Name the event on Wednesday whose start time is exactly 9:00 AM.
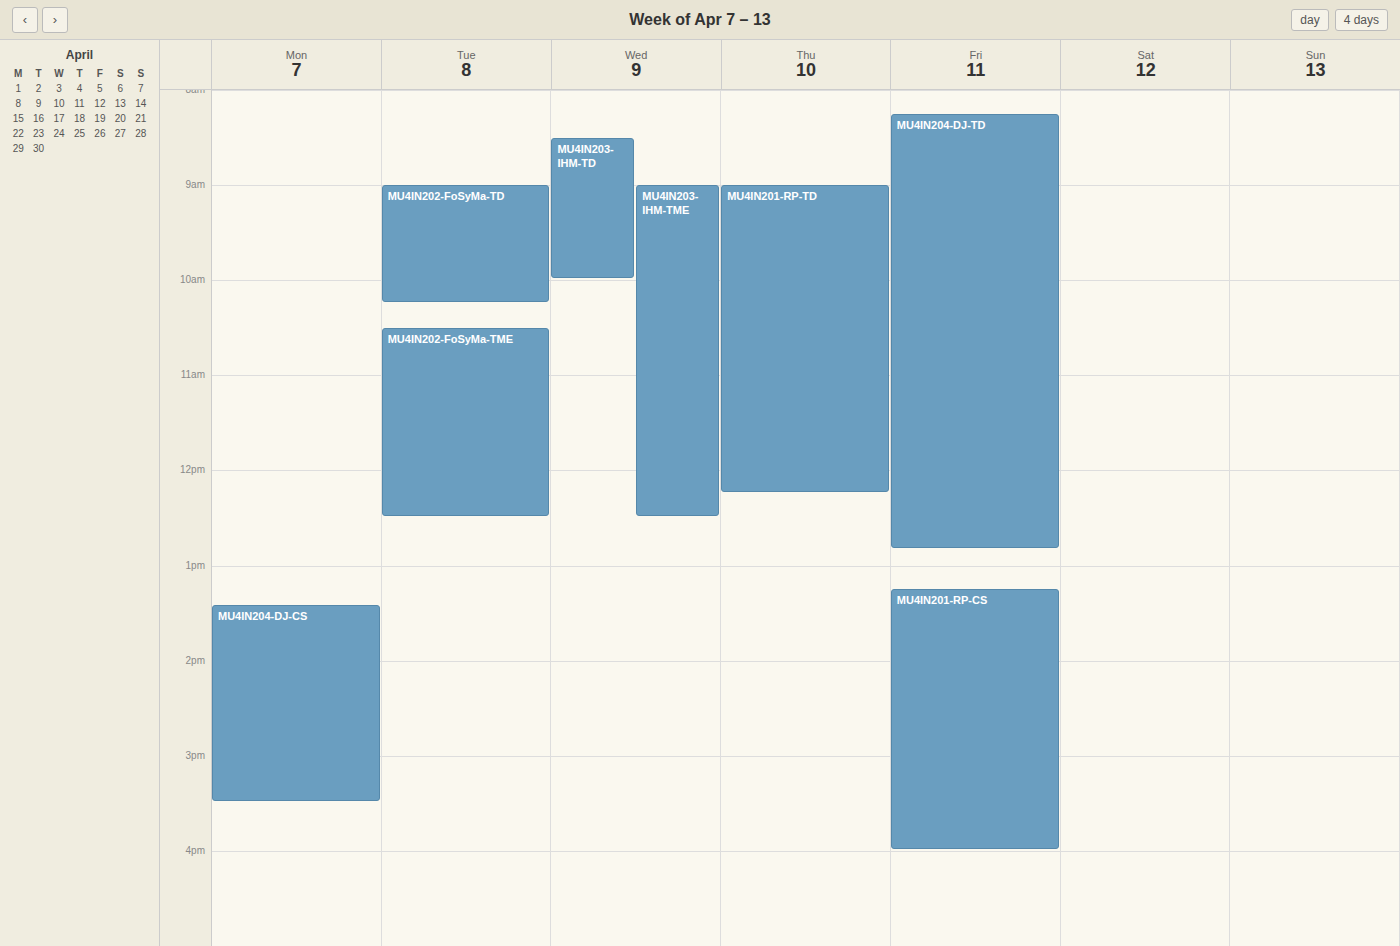
"MU4IN203-IHM-TME"